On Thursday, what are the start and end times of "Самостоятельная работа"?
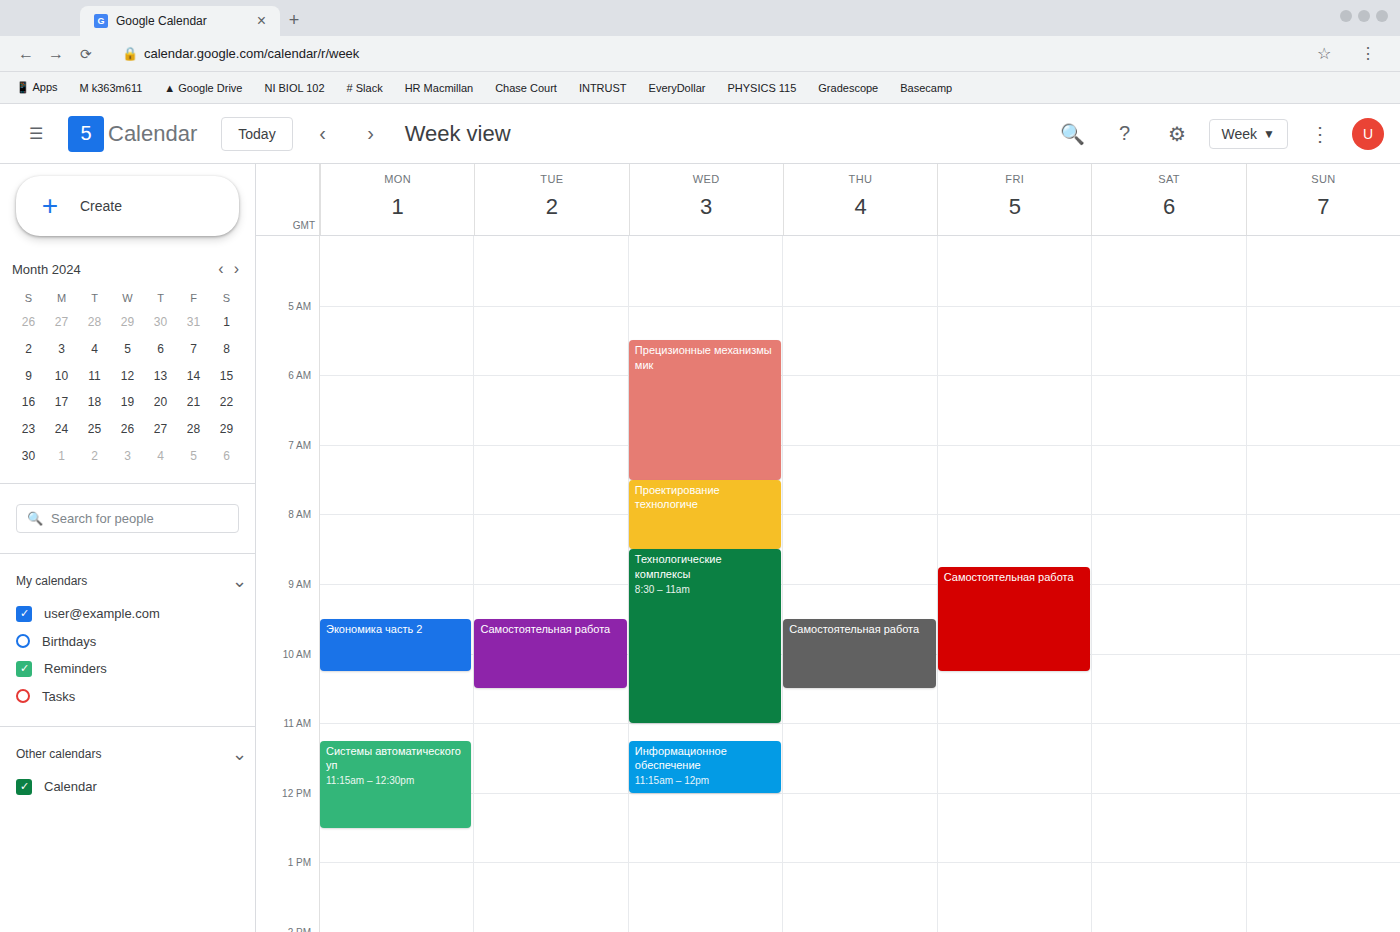
9:30 AM to 10:30 AM